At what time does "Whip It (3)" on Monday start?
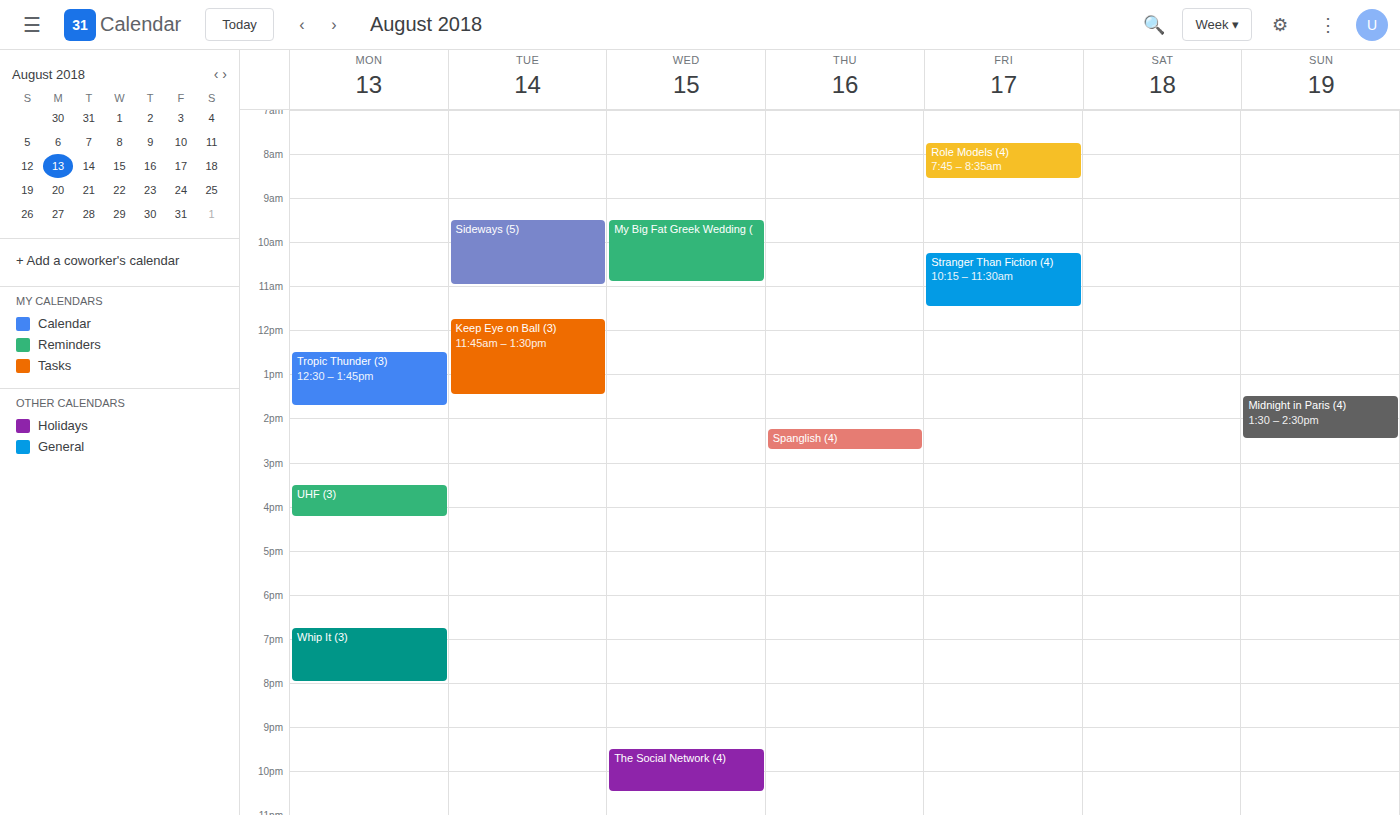
6:45 PM